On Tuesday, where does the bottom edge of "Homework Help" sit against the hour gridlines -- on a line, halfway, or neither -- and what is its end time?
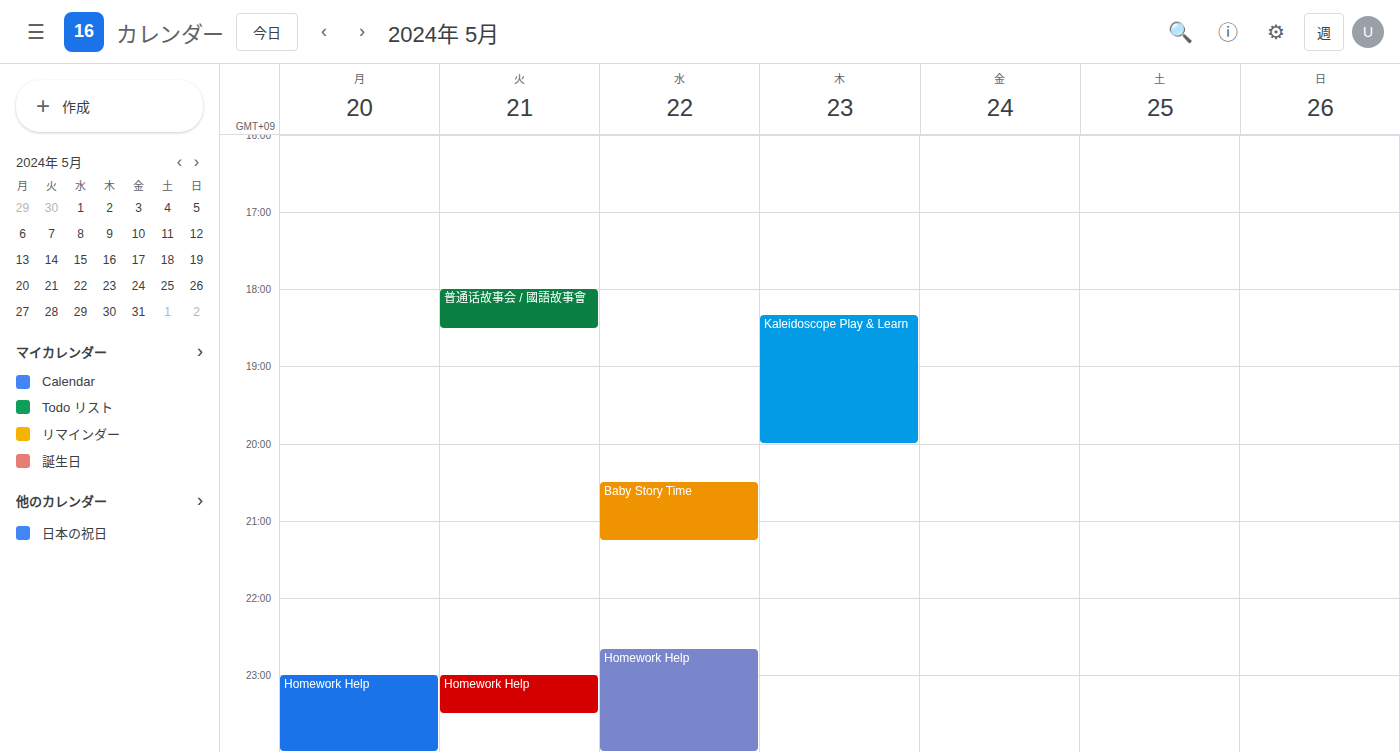
11:30 PM -- halfway between the 11 PM and 12 AM lines.